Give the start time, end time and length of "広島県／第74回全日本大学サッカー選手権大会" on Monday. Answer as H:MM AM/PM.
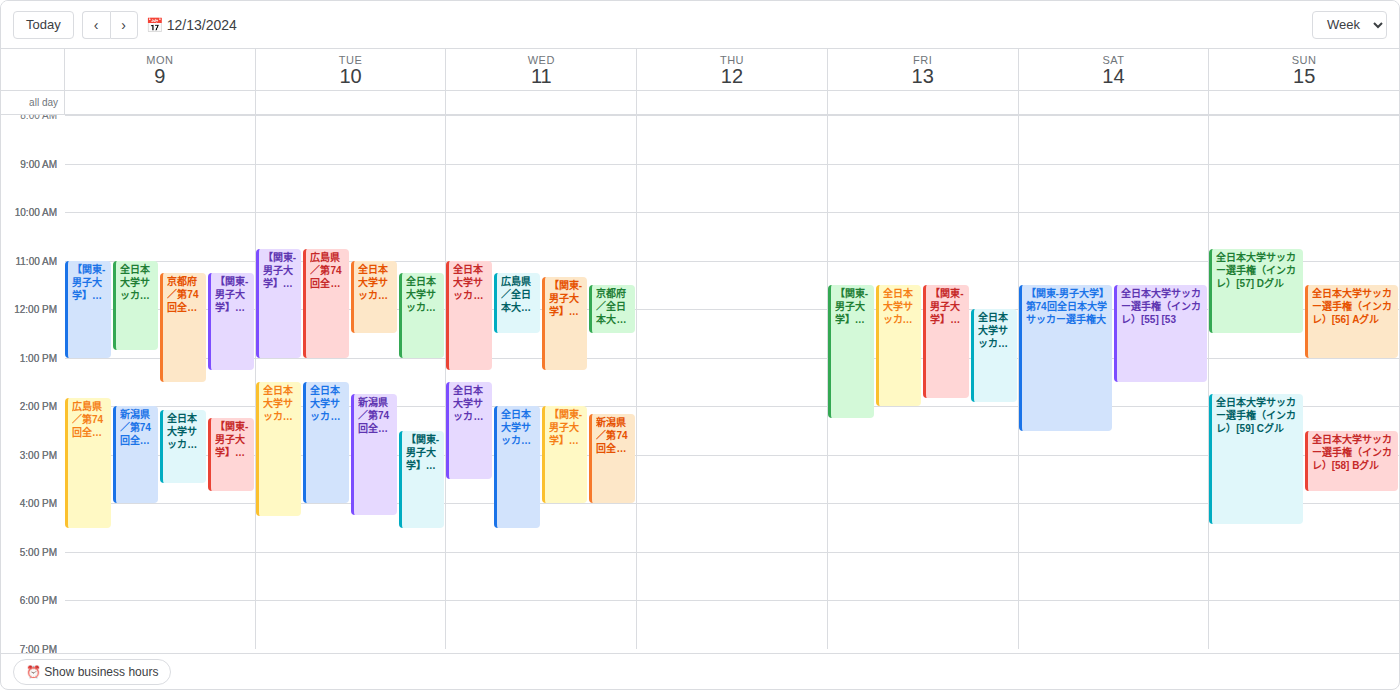
1:50 PM to 4:30 PM, 2 hours 40 minutes